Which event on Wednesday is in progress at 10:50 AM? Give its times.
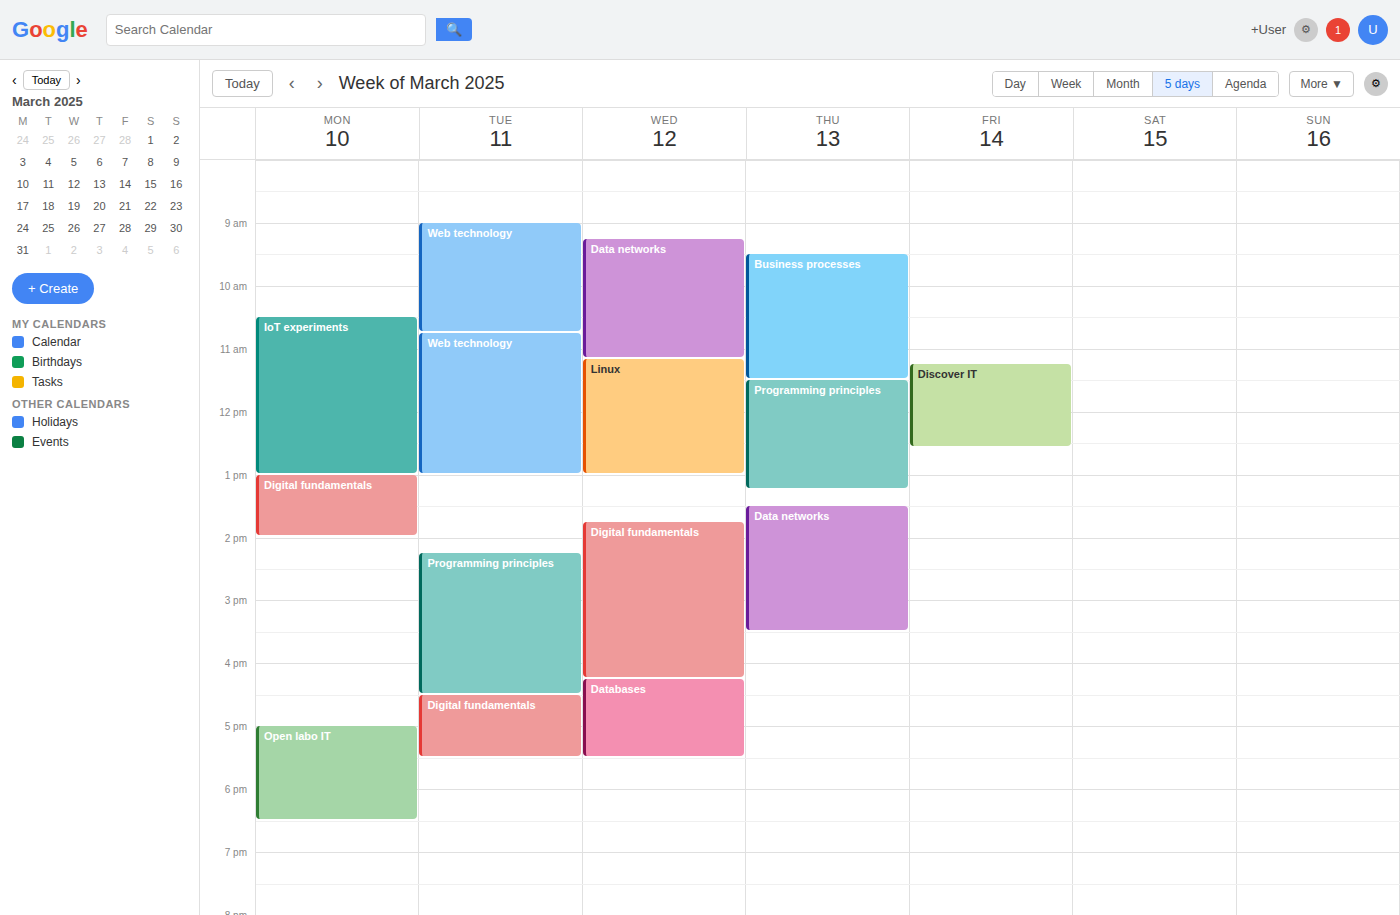
"Data networks", 9:15 AM to 11:10 AM